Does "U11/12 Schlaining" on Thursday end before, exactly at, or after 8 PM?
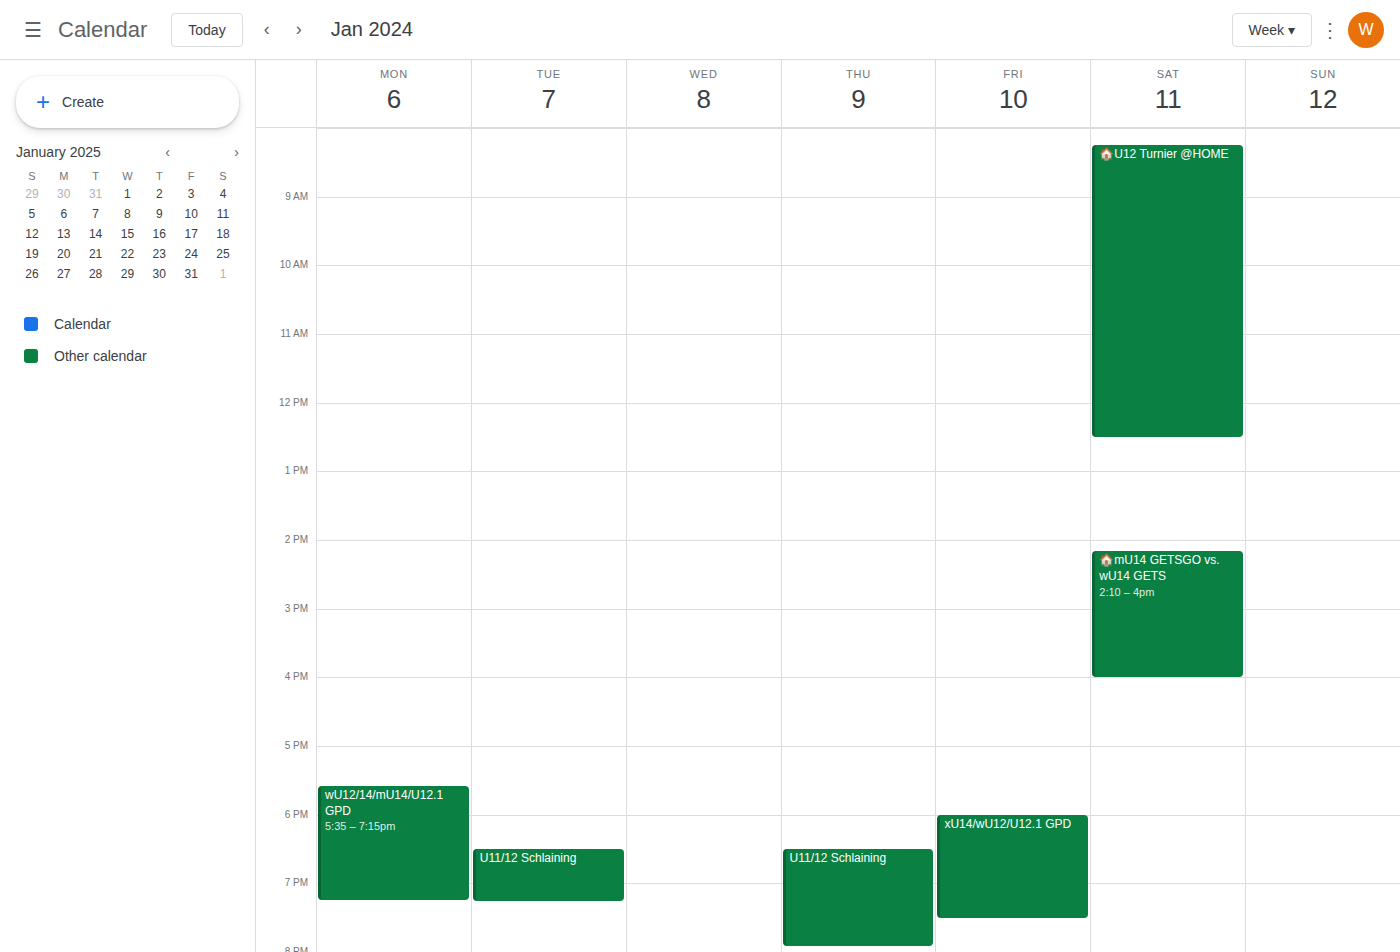
7:55 PM -- before 8 PM, 5 minutes above the 8 PM line.